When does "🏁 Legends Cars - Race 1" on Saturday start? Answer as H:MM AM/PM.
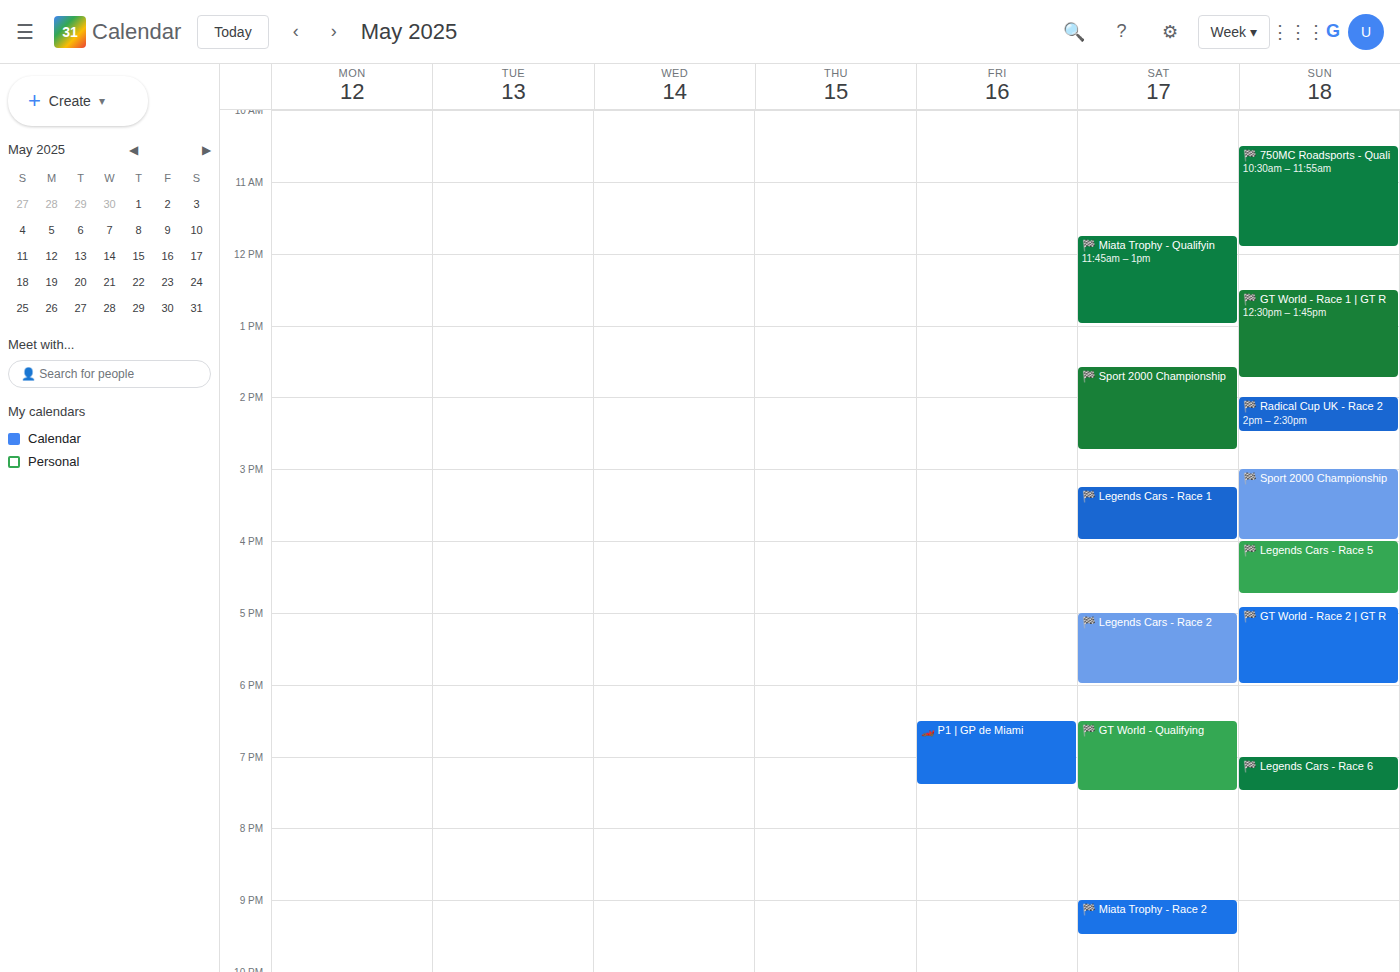
3:15 PM